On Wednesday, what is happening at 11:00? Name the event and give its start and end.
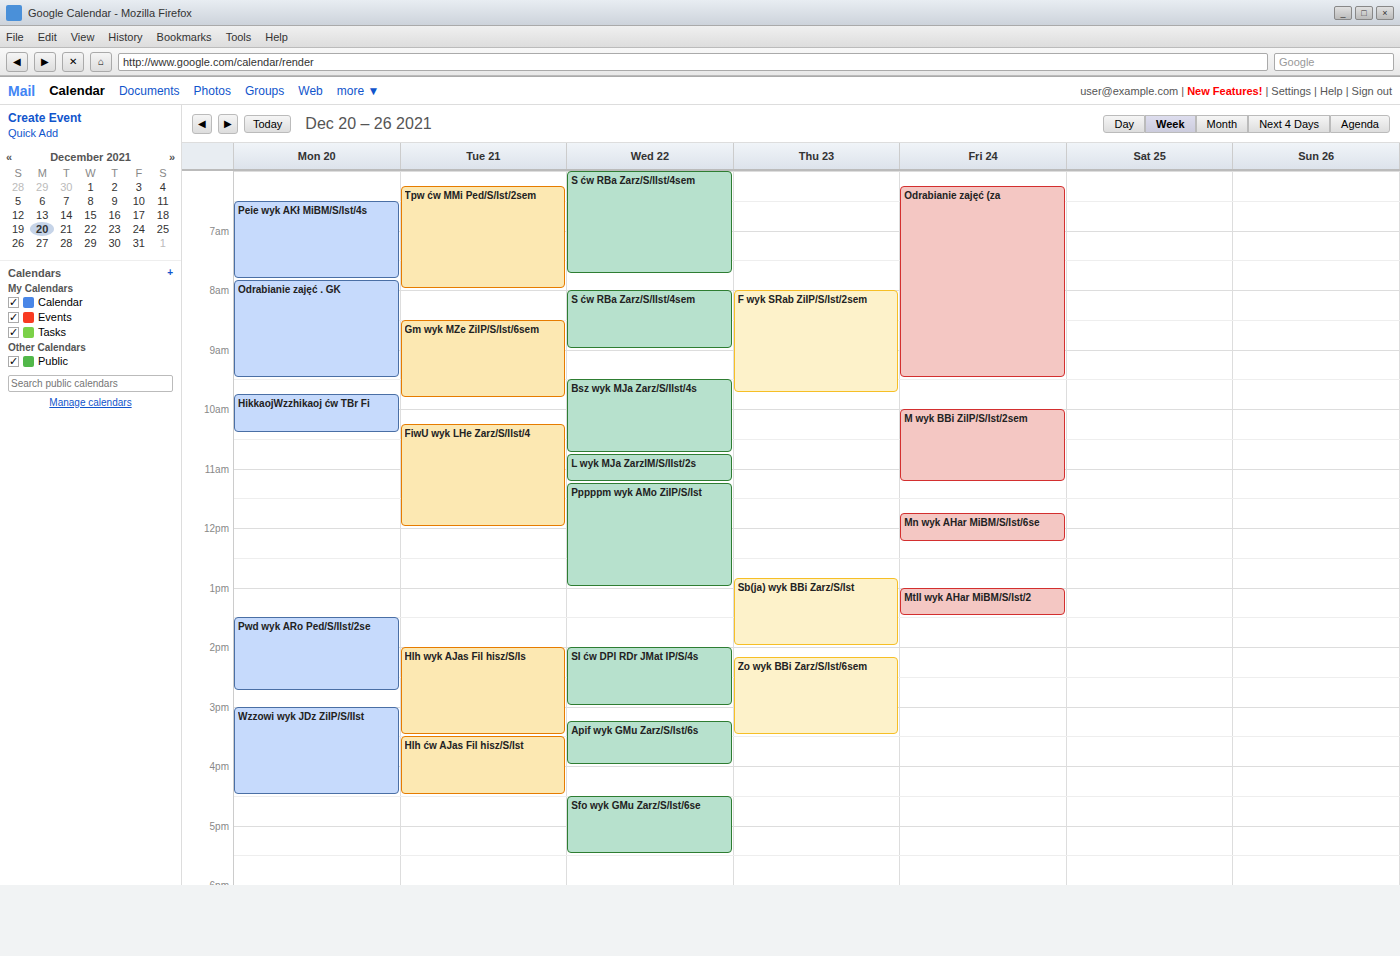
"L wyk MJa ZarzIM/S/IIst/2s", 10:45 to 11:15